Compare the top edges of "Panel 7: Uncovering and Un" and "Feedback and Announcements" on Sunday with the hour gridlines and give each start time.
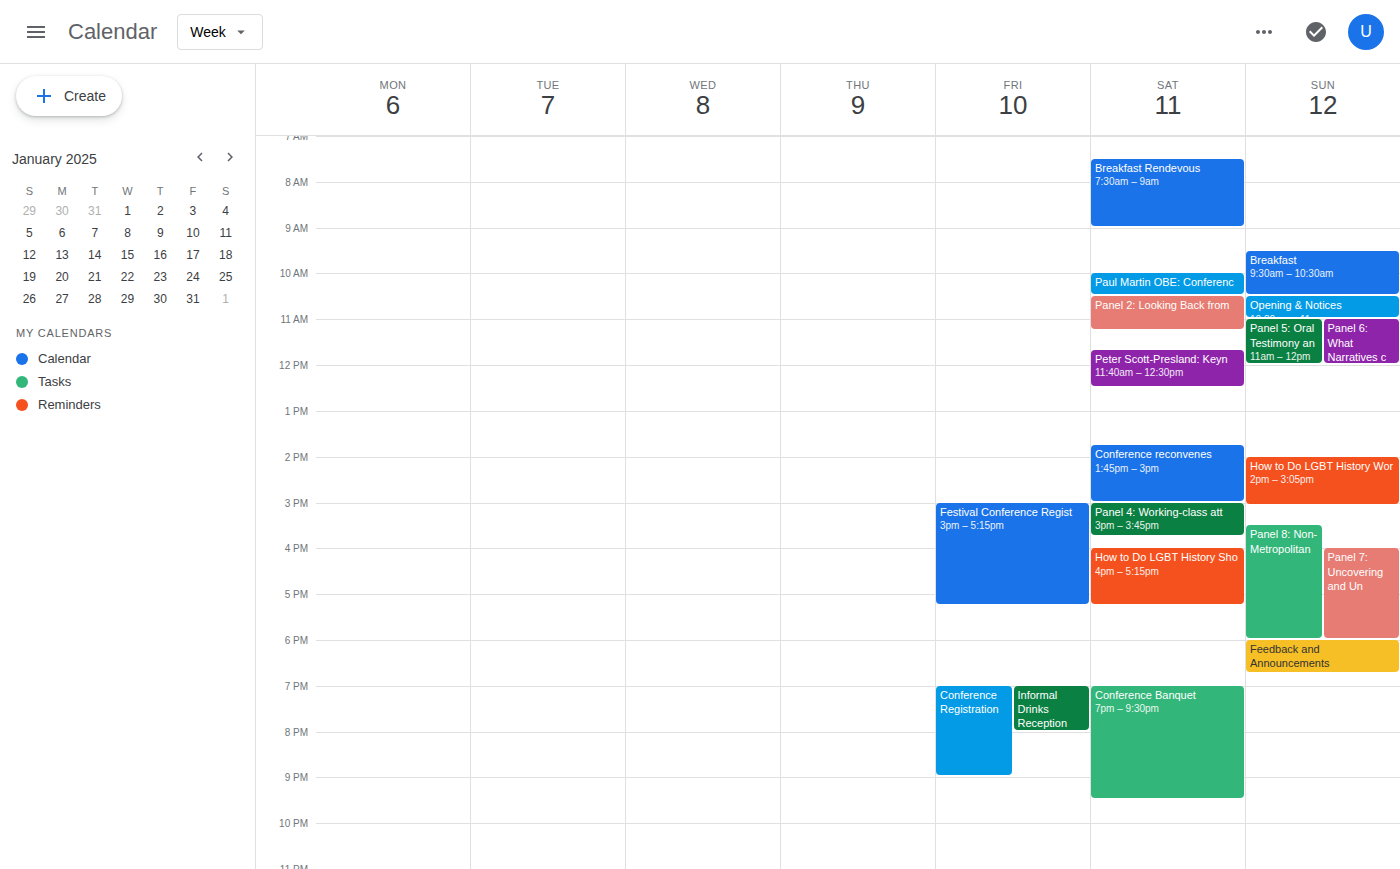
"Panel 7: Uncovering and Un": 4:00 PM, exactly on the 4 PM line. "Feedback and Announcements": 6:00 PM, exactly on the 6 PM line.